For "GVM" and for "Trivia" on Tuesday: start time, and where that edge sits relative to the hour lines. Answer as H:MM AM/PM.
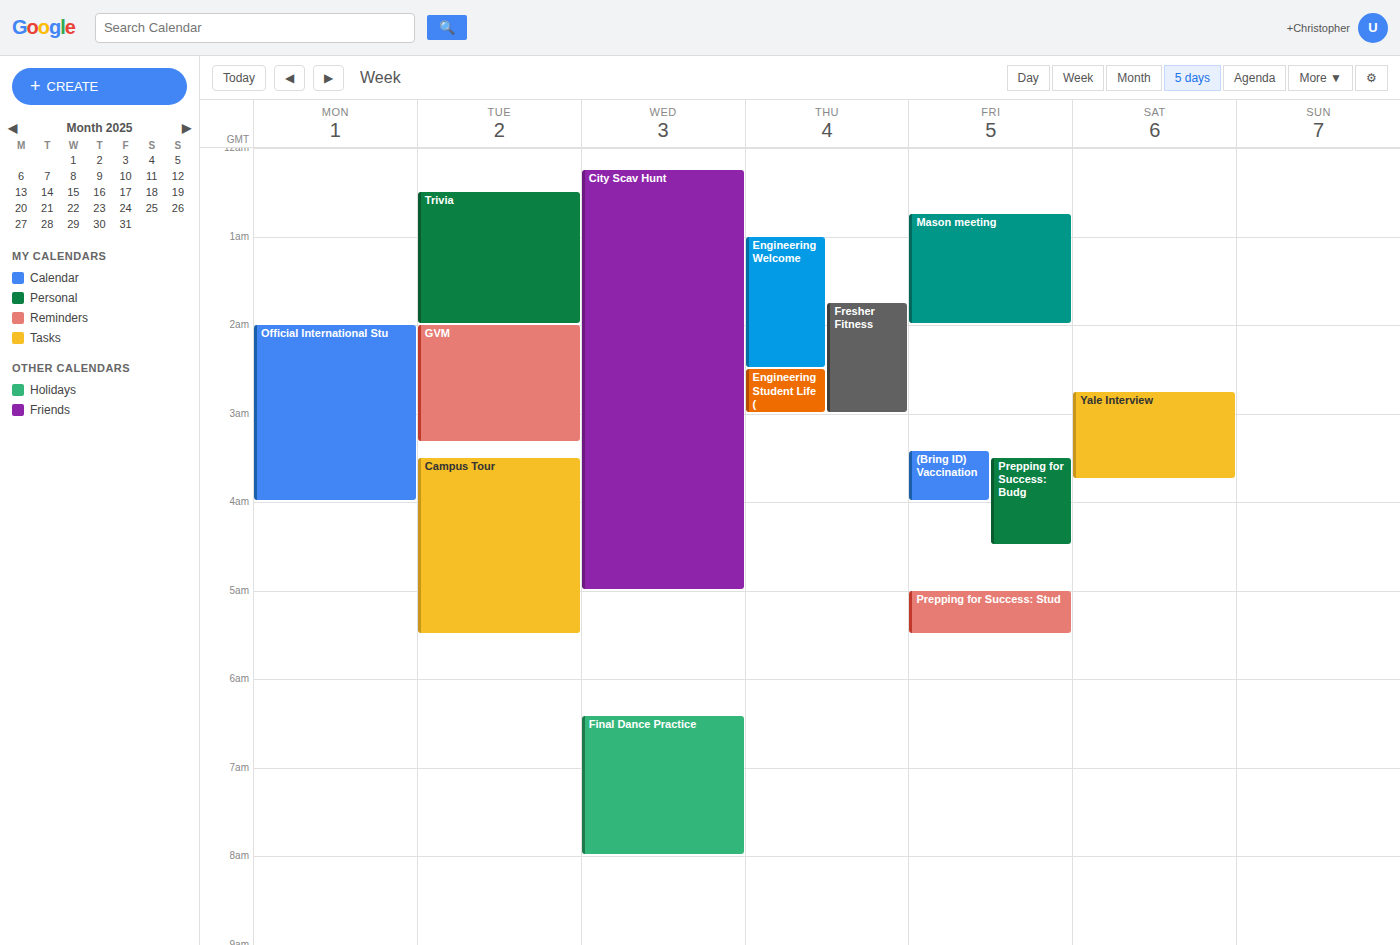
"GVM": 2:00 AM, exactly on the 2 AM line. "Trivia": 12:30 AM, halfway between the 12 AM and 1 AM lines.